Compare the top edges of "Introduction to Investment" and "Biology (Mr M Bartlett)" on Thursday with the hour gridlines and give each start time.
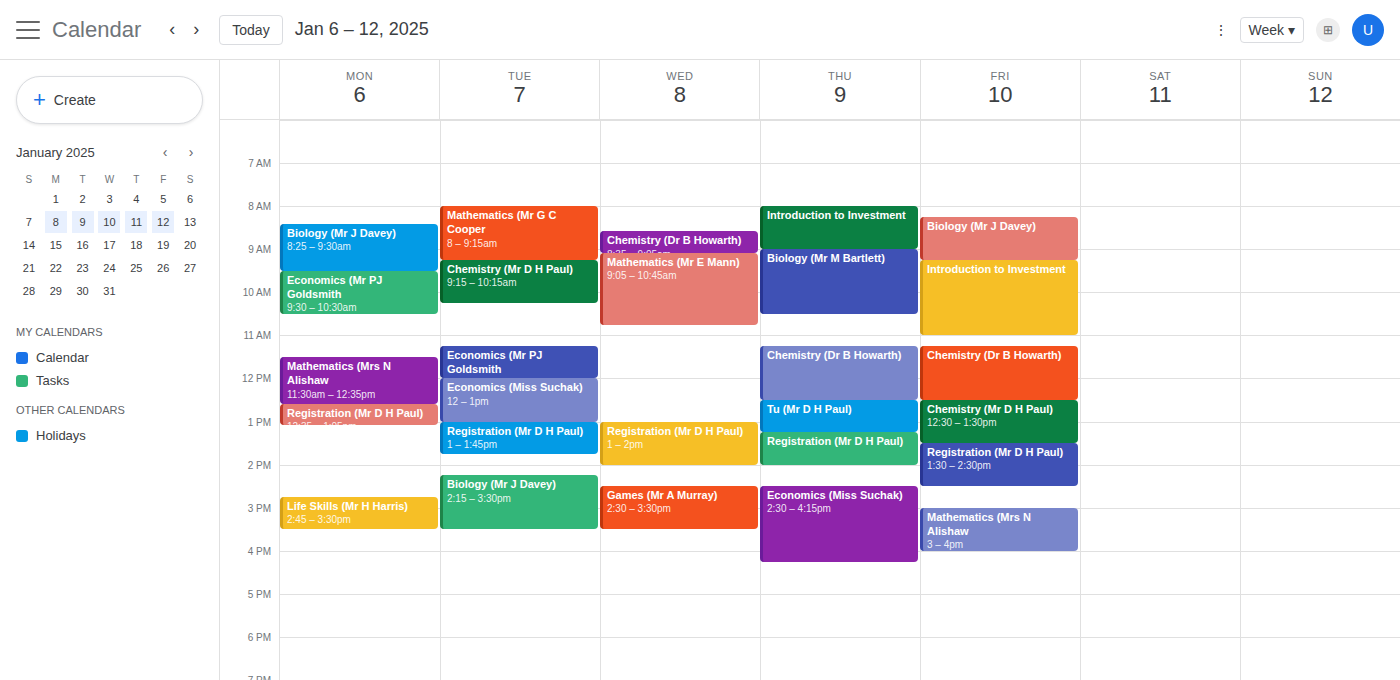
"Introduction to Investment": 8:00 AM, exactly on the 8 AM line. "Biology (Mr M Bartlett)": 9:00 AM, exactly on the 9 AM line.